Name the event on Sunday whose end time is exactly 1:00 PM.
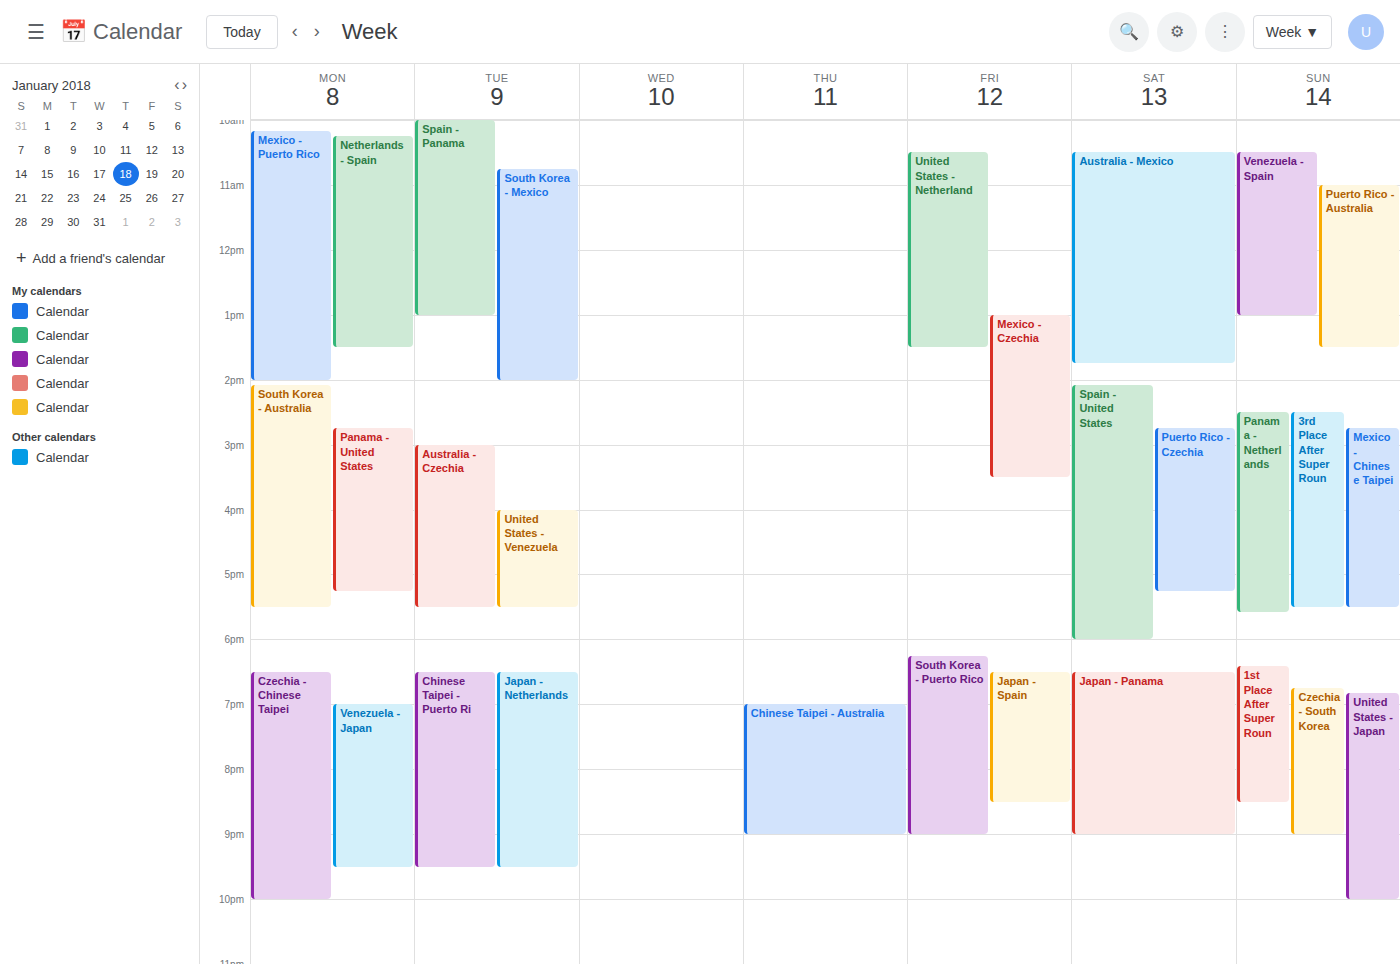
"Venezuela - Spain"